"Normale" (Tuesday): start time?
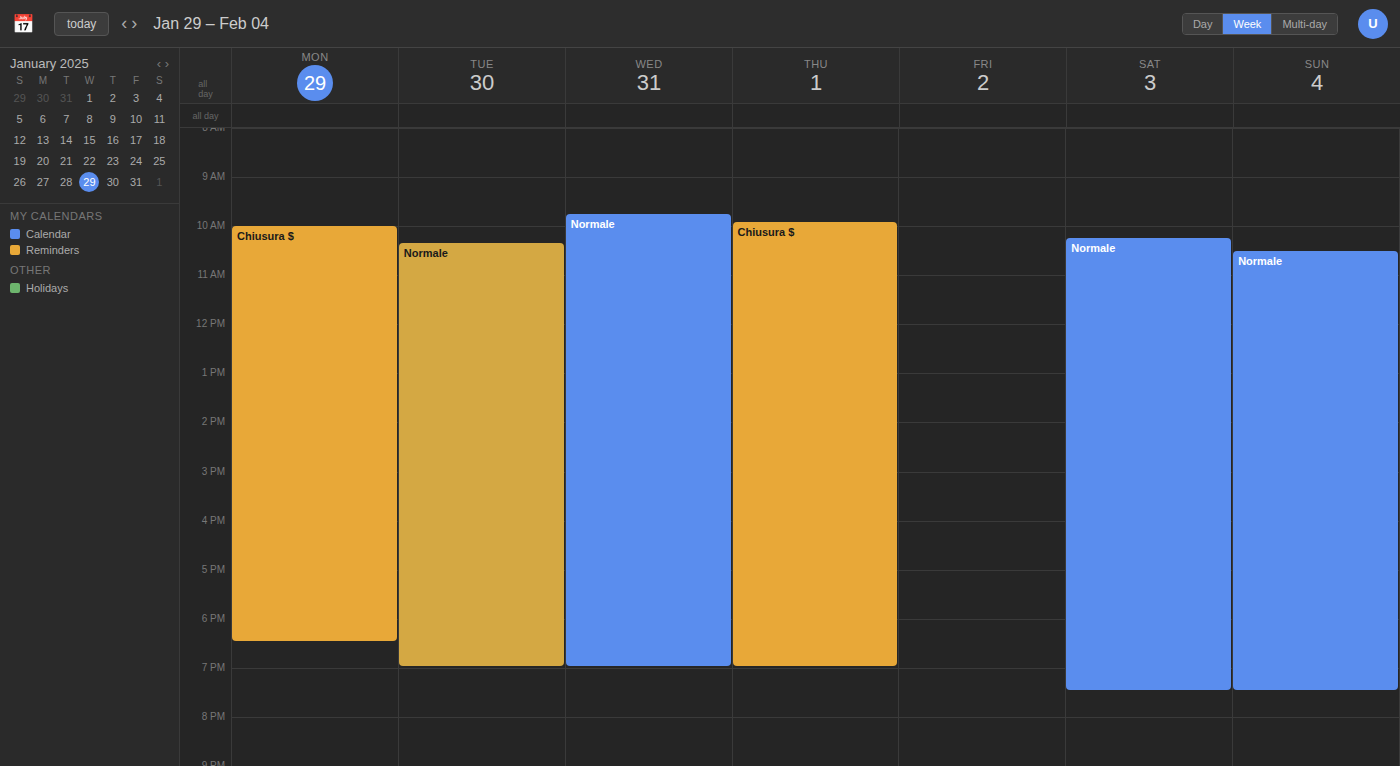
10:20 AM